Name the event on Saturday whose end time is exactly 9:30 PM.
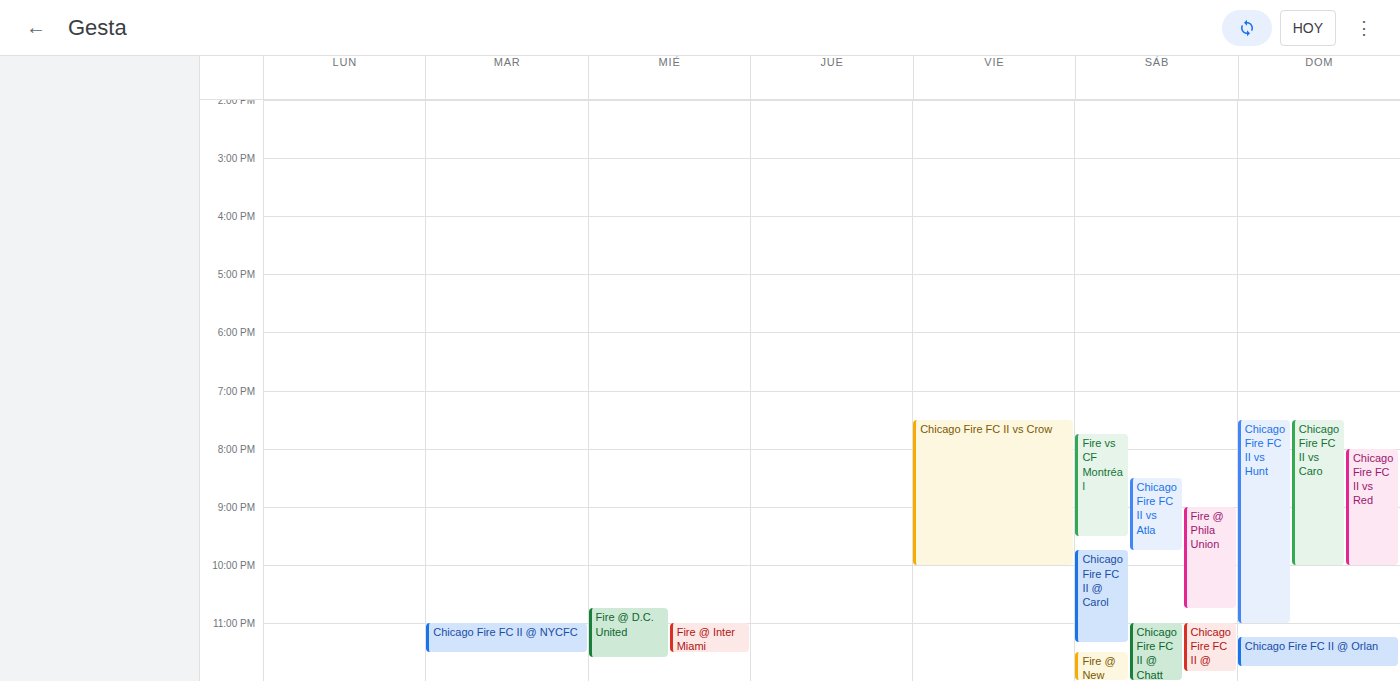
"Fire vs CF Montréal"